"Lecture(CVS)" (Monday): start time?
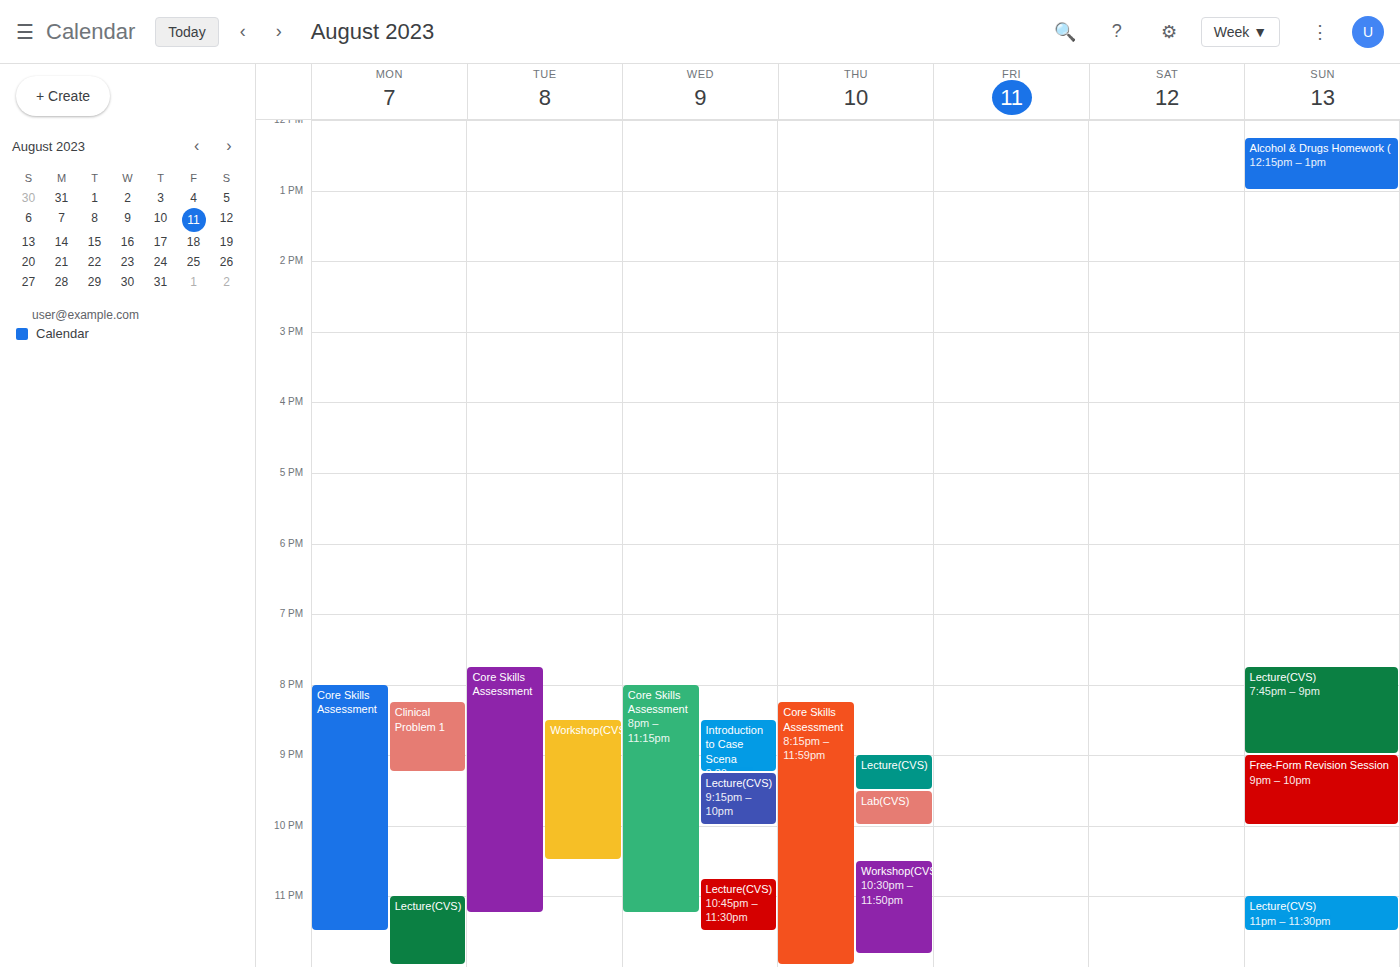
11:00 PM